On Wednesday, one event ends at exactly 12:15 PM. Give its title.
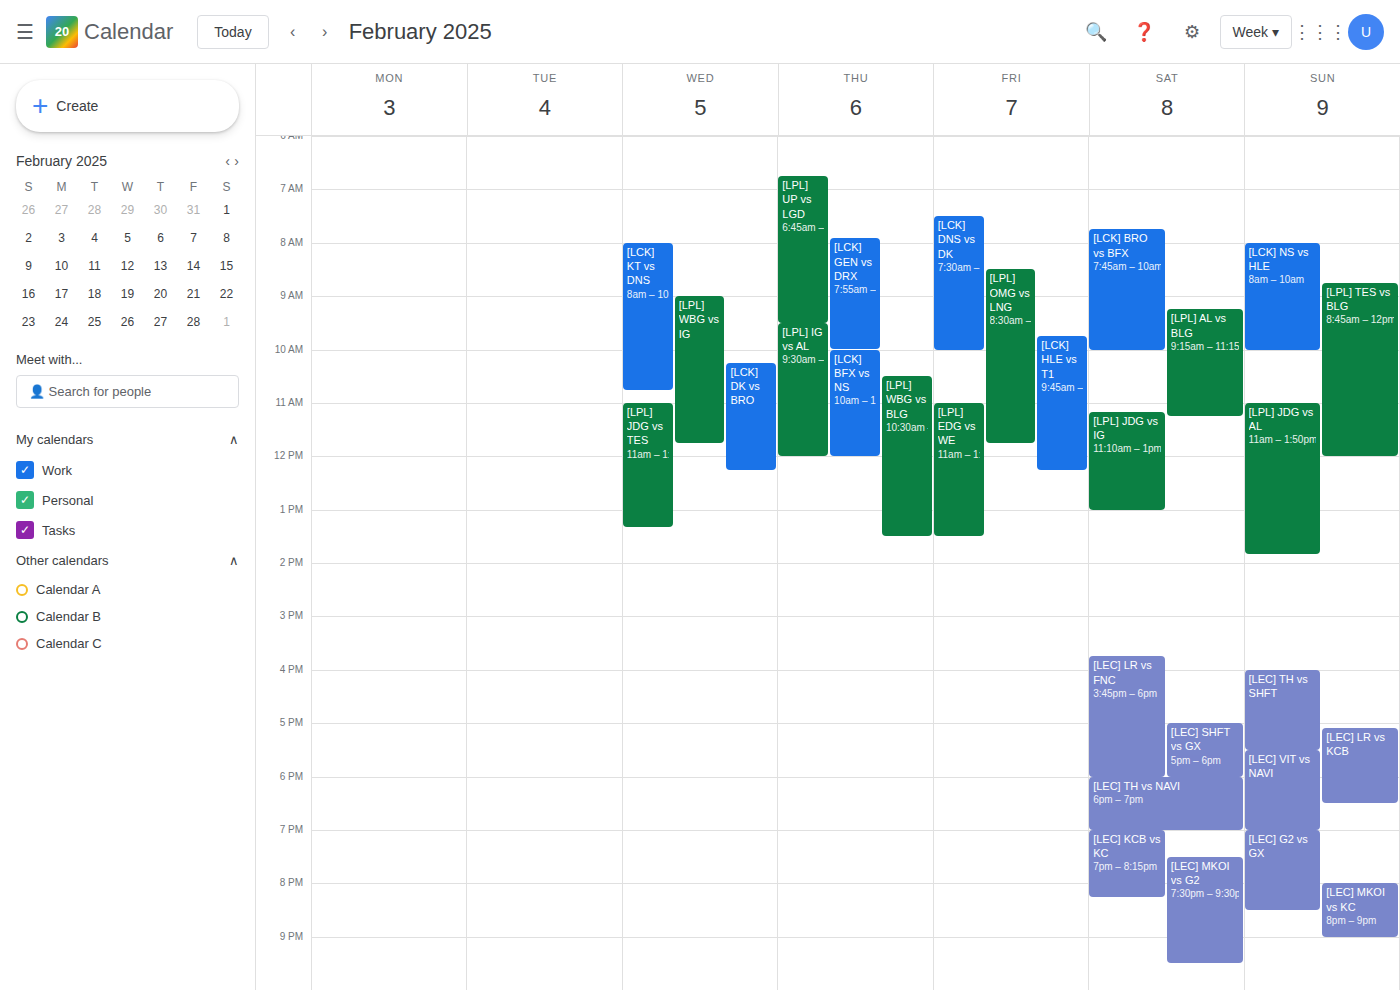
"[LCK] DK vs BRO"